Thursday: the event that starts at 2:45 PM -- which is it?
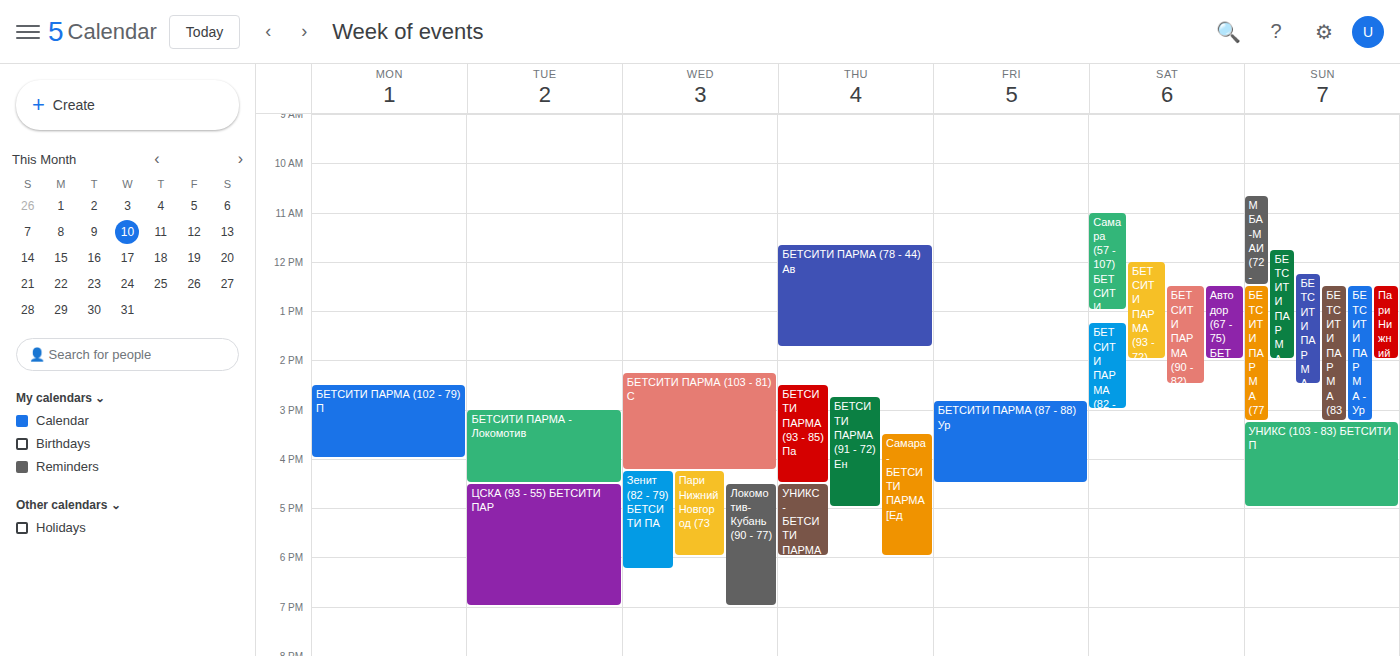
"БЕТСИТИ ПАРМА (91 - 72) Ен"